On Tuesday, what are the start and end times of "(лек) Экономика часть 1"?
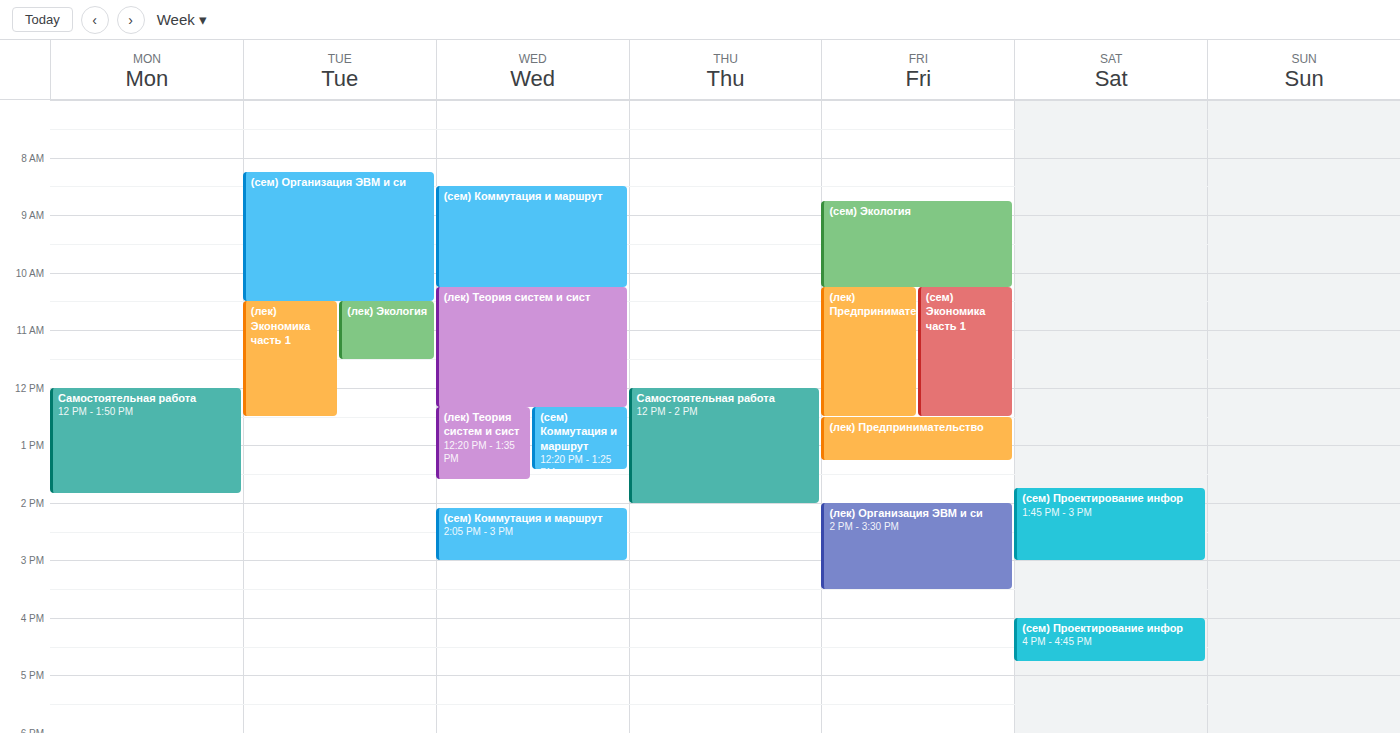
10:30 to 12:30